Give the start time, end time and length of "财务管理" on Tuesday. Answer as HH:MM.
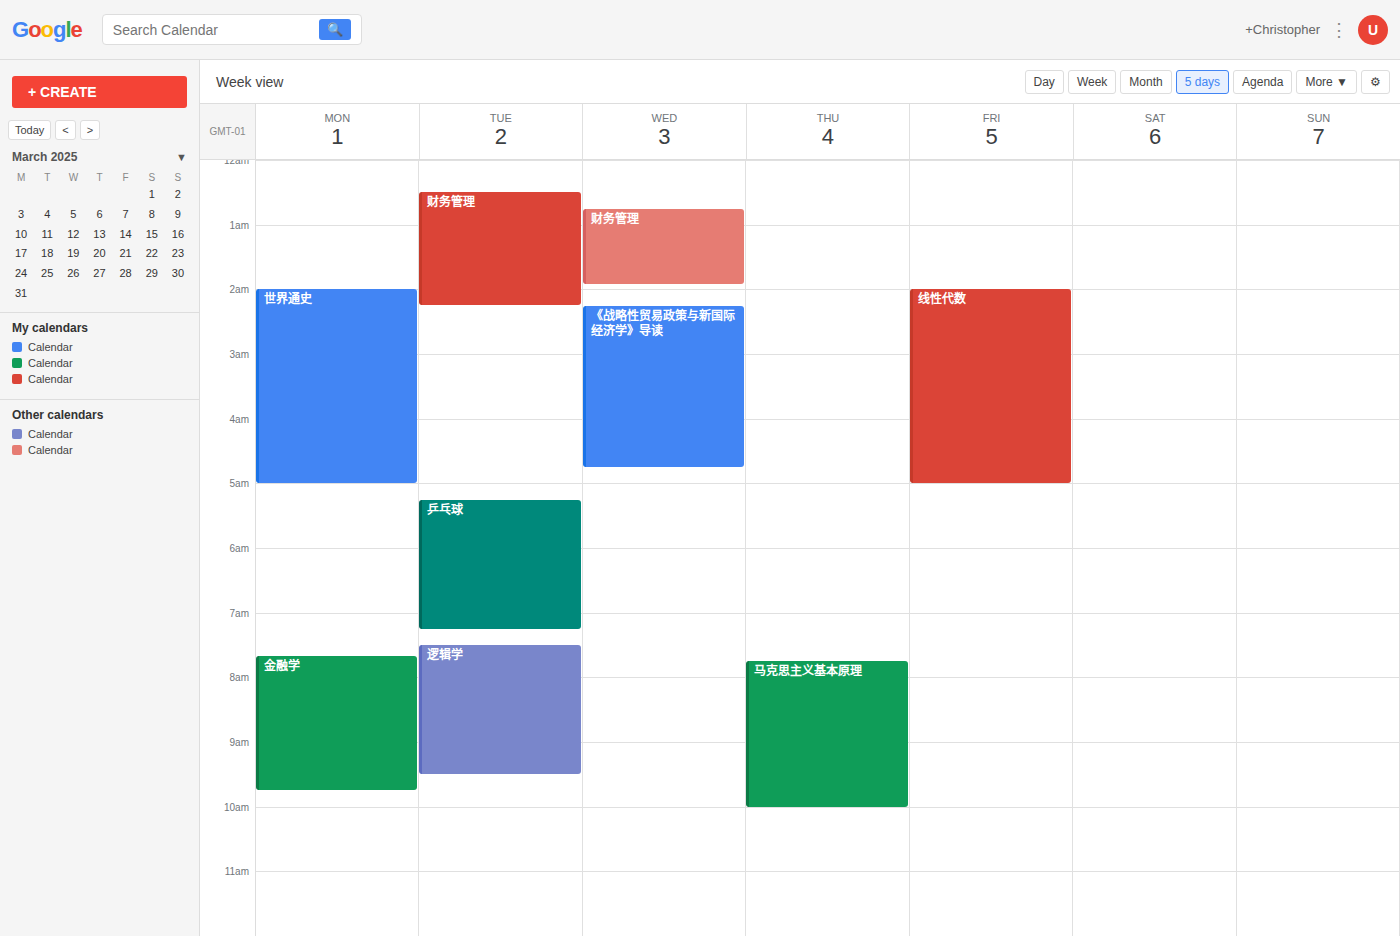
00:30 to 02:15, 1 hour 45 minutes